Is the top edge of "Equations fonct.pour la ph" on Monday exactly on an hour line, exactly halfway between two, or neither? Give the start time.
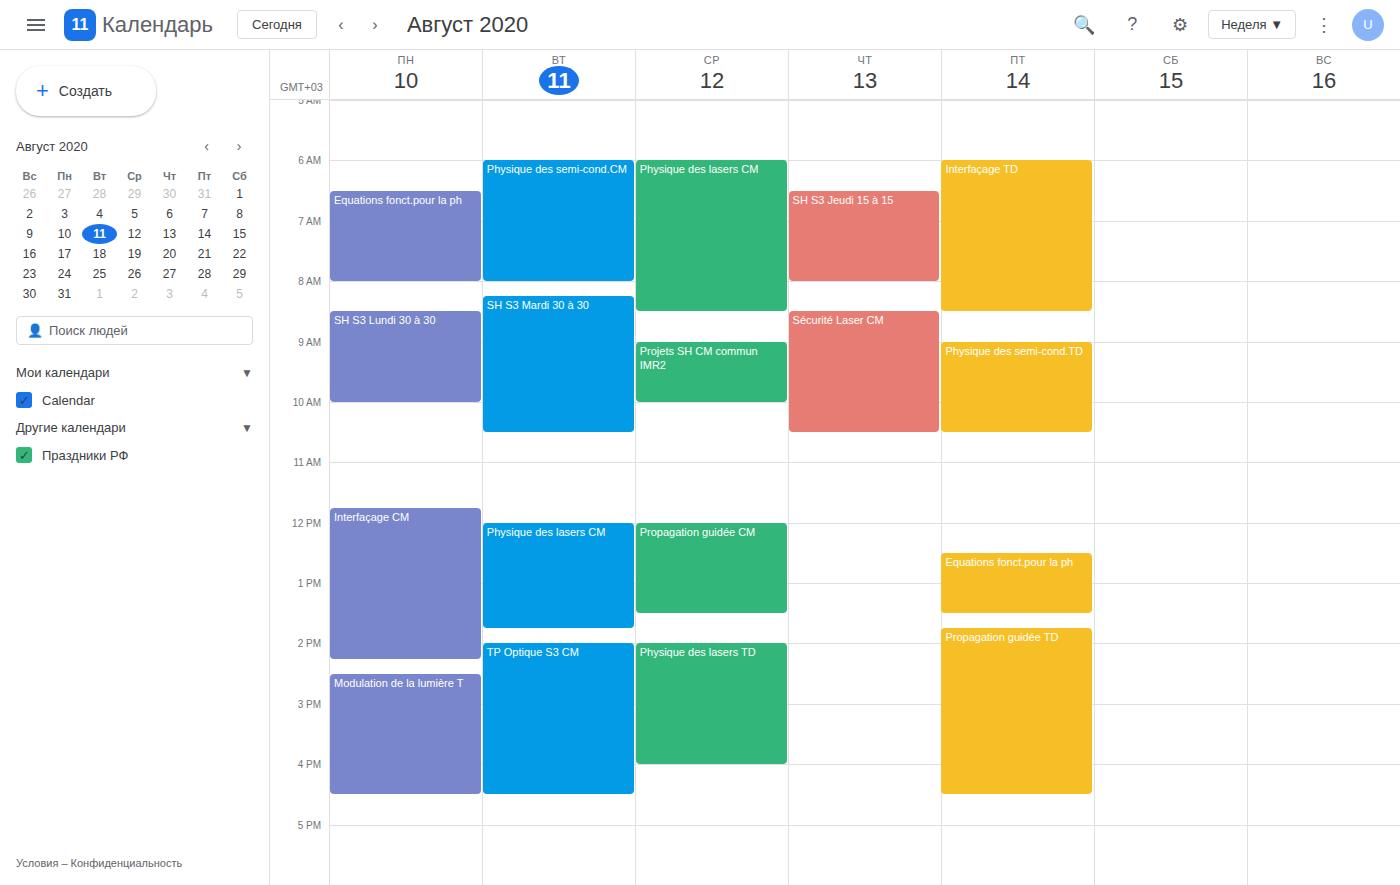
6:30 AM -- halfway between the 6 AM and 7 AM lines.